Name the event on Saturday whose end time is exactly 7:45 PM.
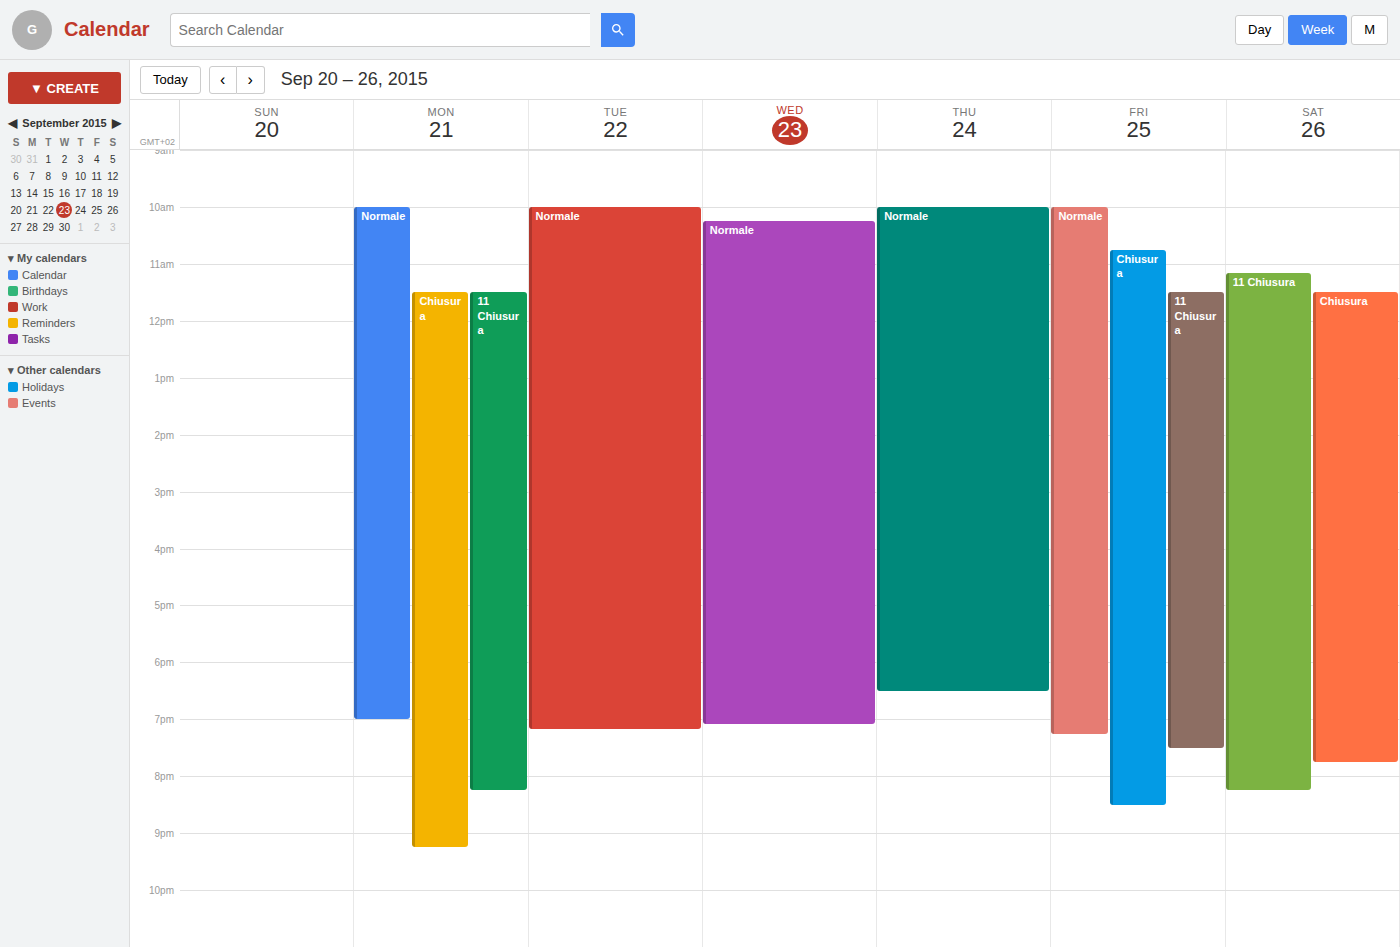
"Chiusura"